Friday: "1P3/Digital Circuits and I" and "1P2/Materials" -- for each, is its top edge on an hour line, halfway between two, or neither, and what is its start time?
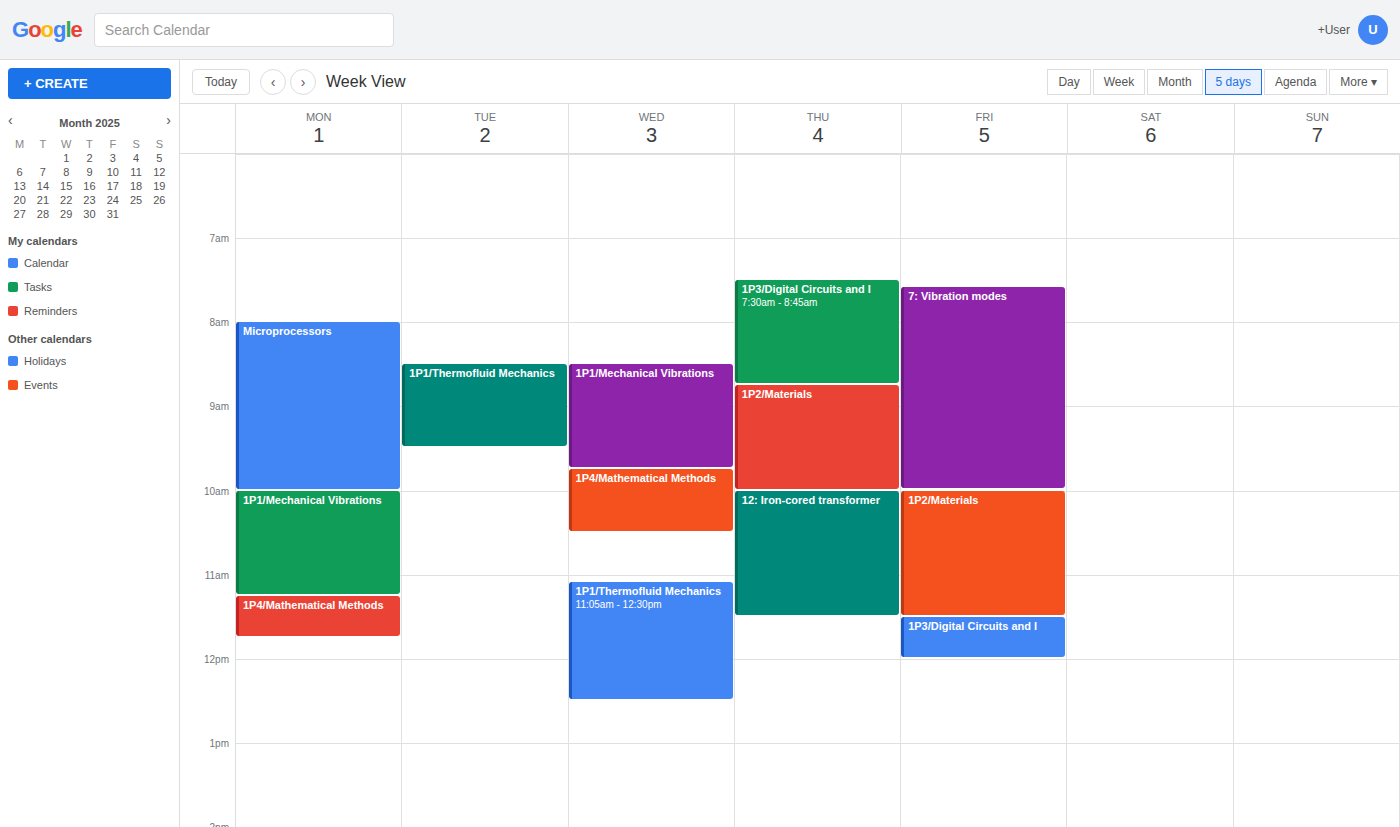
"1P3/Digital Circuits and I": 11:30 AM, halfway between the 11 AM and 12 PM lines. "1P2/Materials": 10:00 AM, exactly on the 10 AM line.